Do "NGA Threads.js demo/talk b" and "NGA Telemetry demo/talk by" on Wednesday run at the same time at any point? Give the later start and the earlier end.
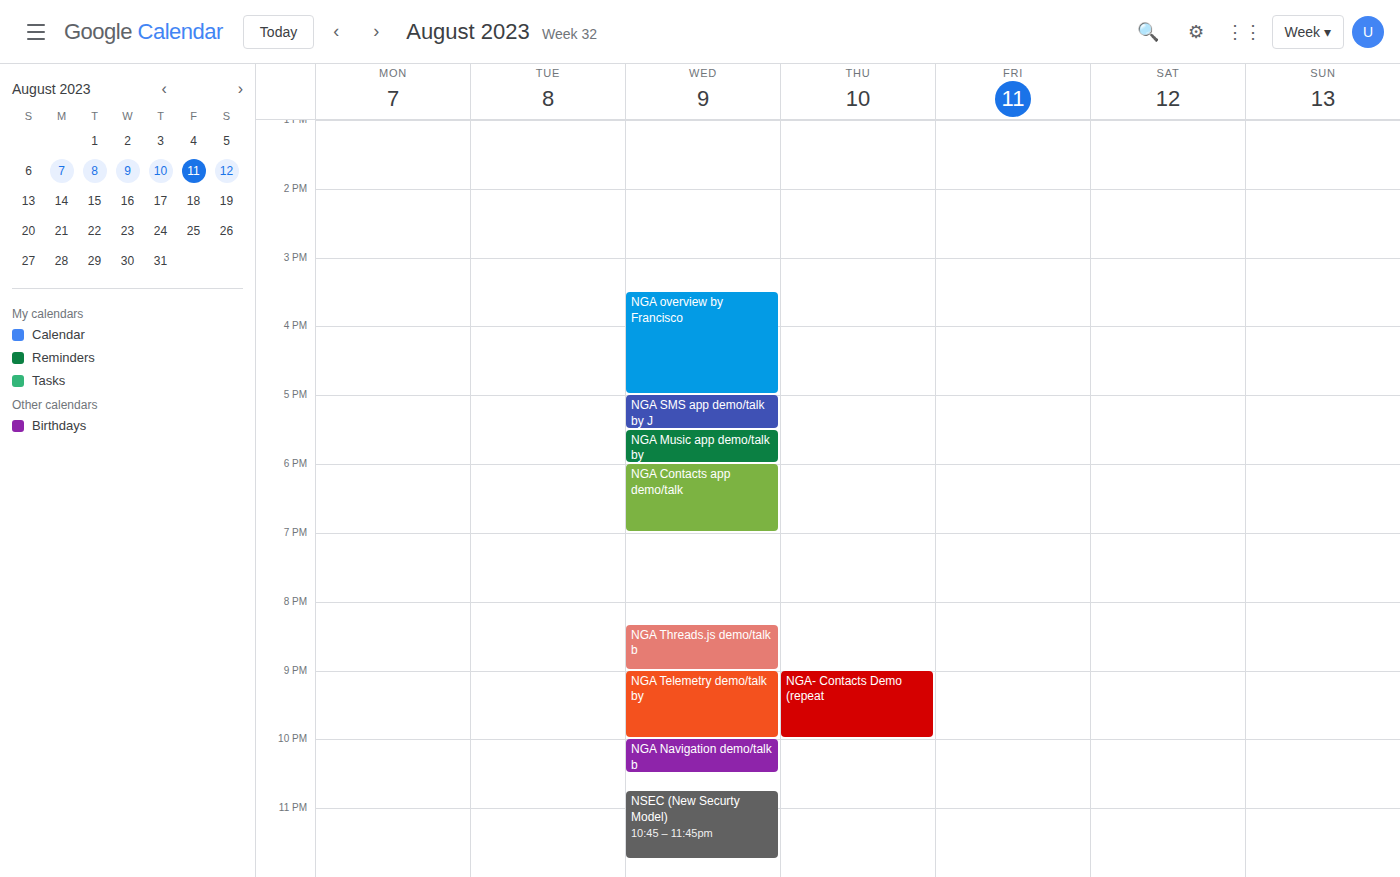
"NGA Threads.js demo/talk b" ends at 9:00 PM, exactly when "NGA Telemetry demo/talk by" starts -- they touch but do not overlap.